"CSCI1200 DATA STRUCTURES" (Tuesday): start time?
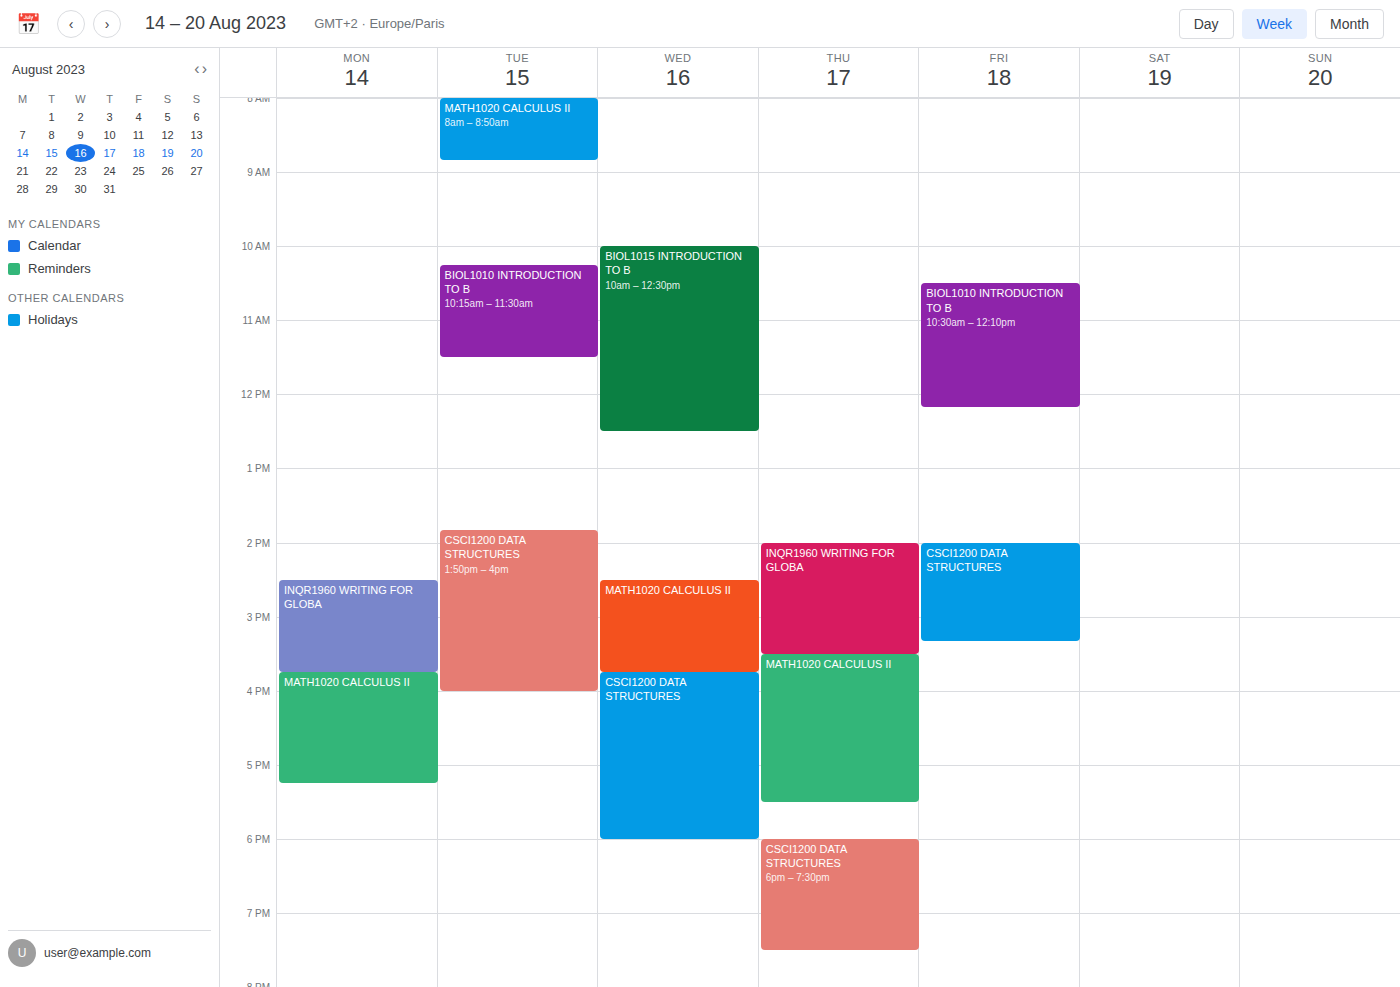
1:50 PM